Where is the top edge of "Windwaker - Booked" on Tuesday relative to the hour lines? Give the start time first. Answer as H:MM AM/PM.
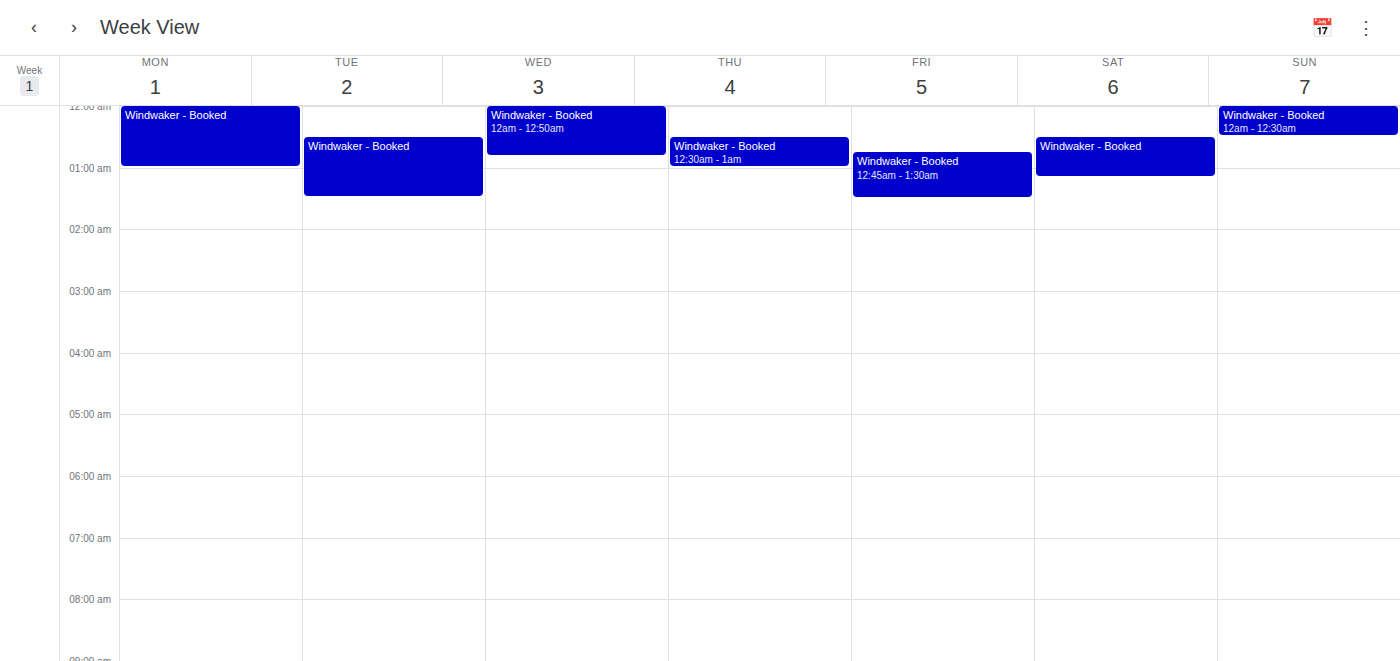
12:30 AM -- halfway between the 12 AM and 1 AM lines.